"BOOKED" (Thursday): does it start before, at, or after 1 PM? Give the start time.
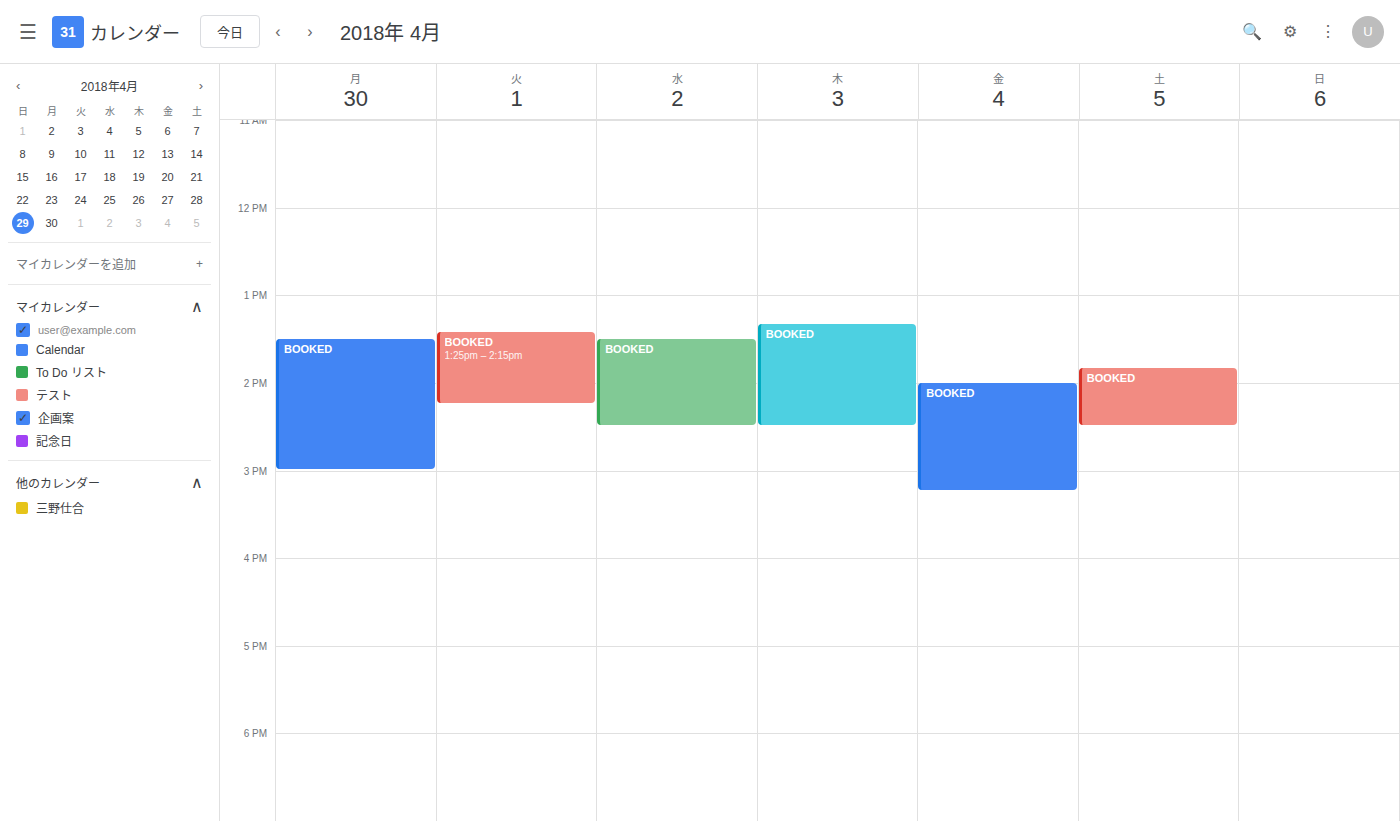
1:20 PM -- after 1 PM, 20 minutes below the 1 PM line.